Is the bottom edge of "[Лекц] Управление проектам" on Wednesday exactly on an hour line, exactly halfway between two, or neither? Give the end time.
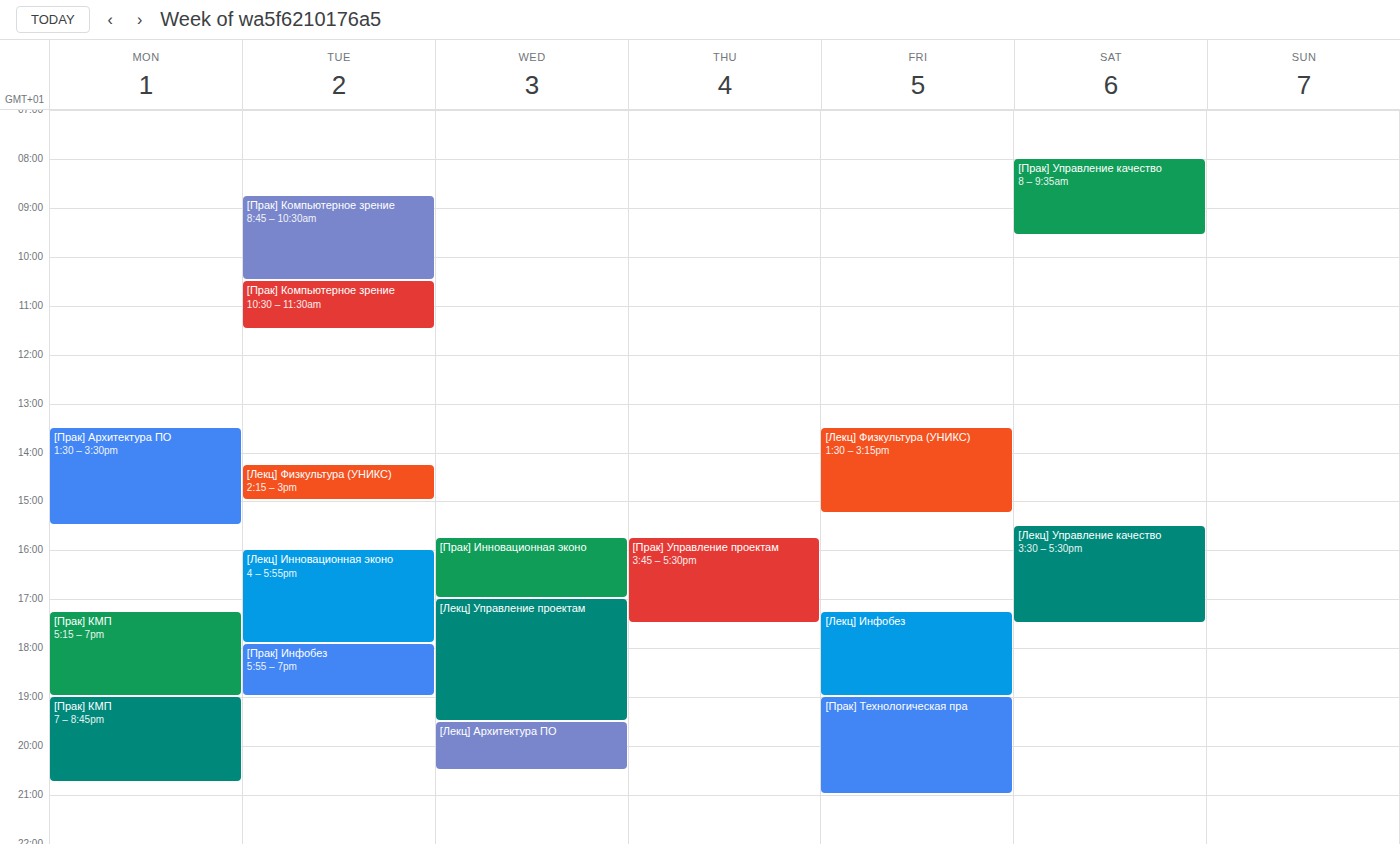
7:30 PM -- halfway between the 7 PM and 8 PM lines.